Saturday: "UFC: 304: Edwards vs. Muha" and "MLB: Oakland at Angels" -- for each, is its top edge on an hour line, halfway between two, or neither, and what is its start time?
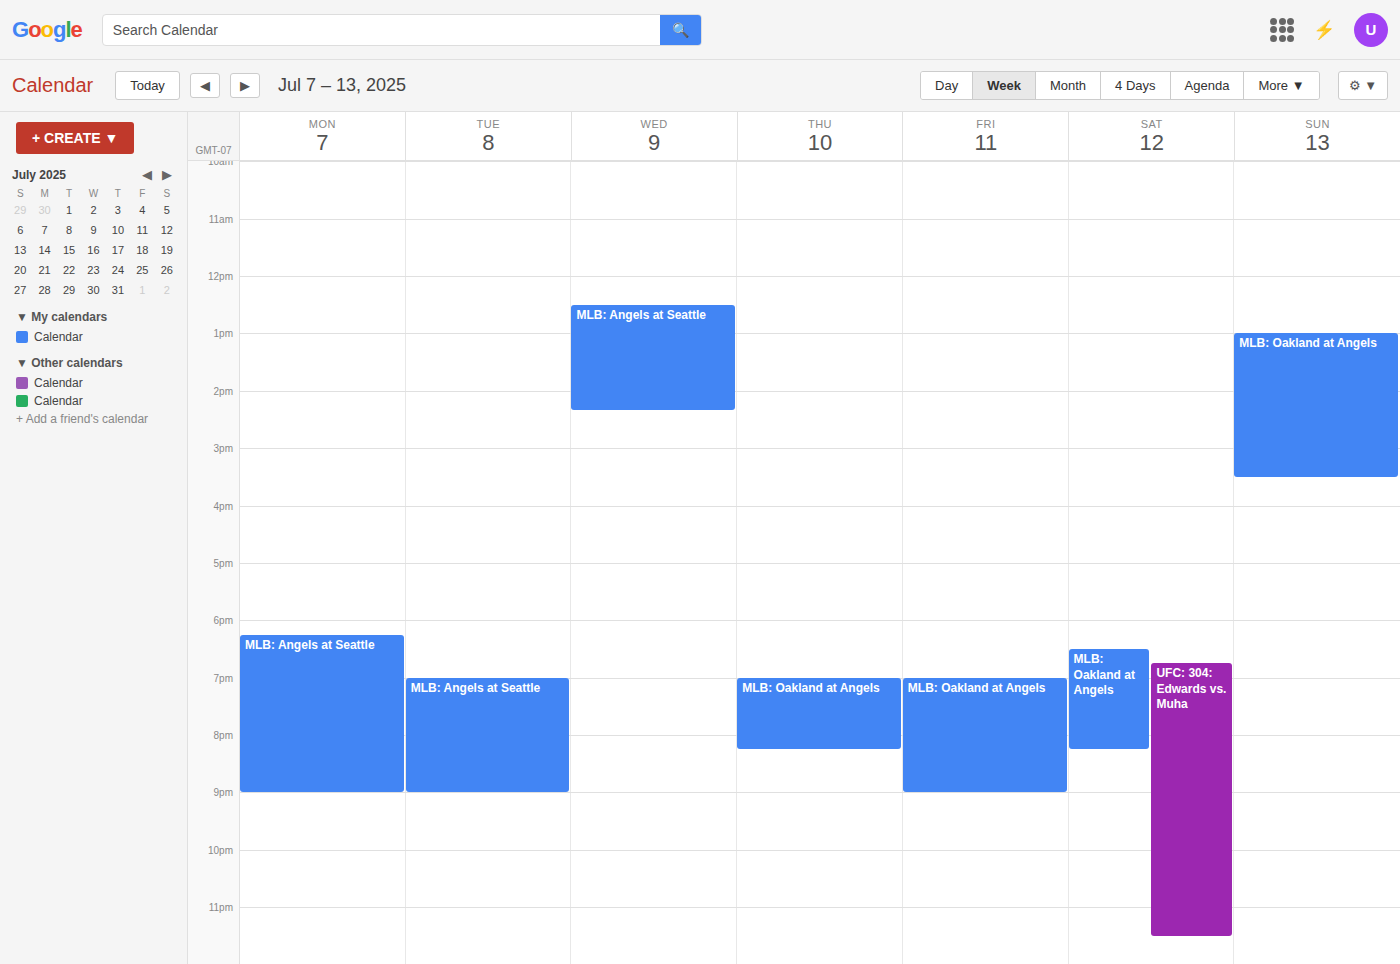
"UFC: 304: Edwards vs. Muha": 6:45 PM, neither: three quarters of the way from the 6 PM line to the 7 PM line. "MLB: Oakland at Angels": 6:30 PM, halfway between the 6 PM and 7 PM lines.